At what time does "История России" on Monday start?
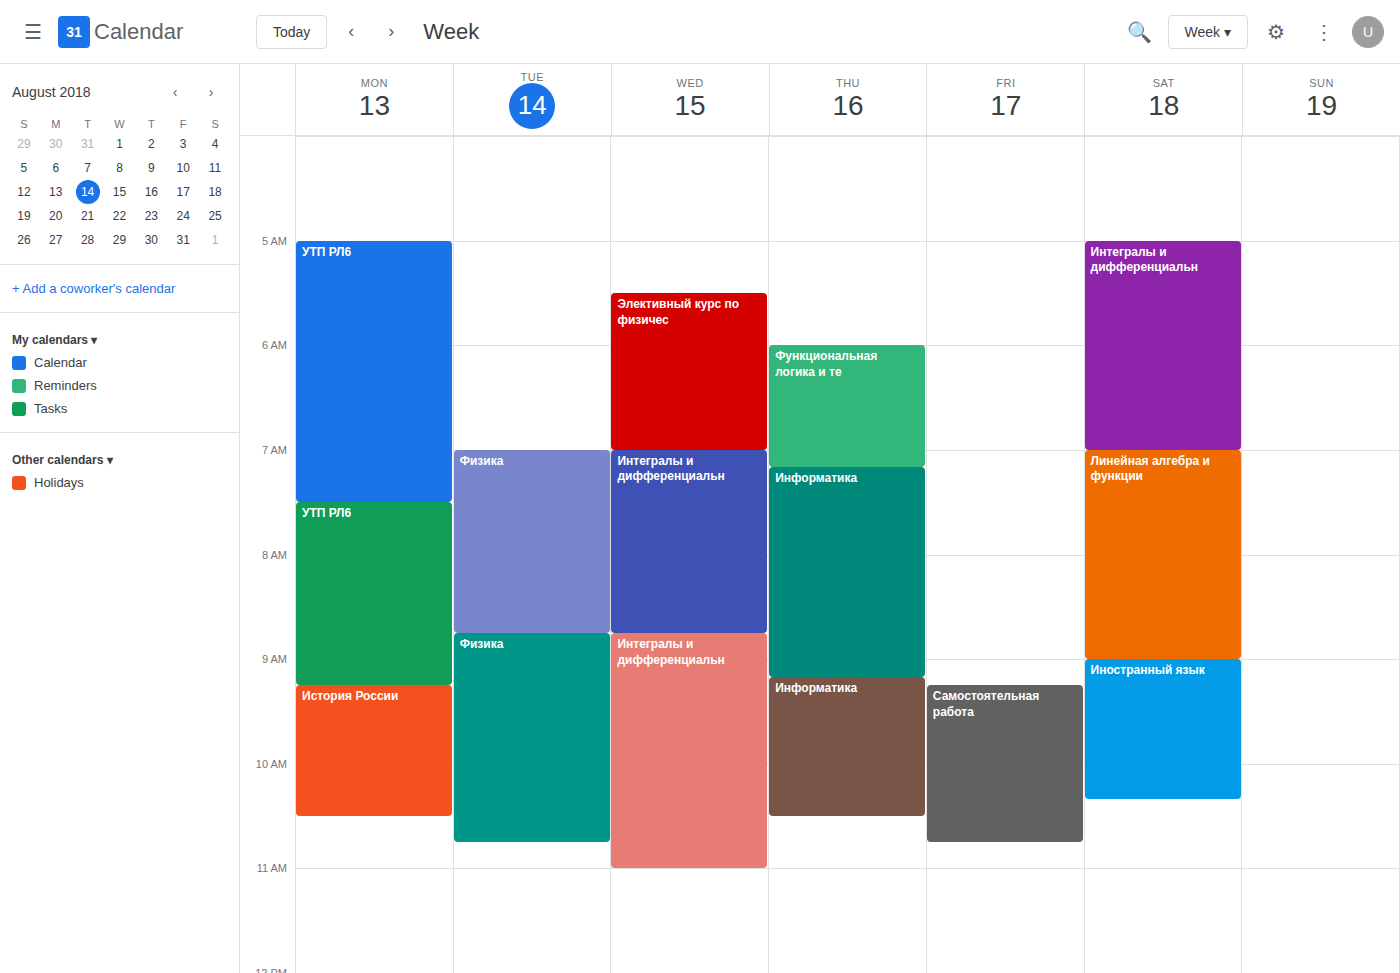
9:15 AM